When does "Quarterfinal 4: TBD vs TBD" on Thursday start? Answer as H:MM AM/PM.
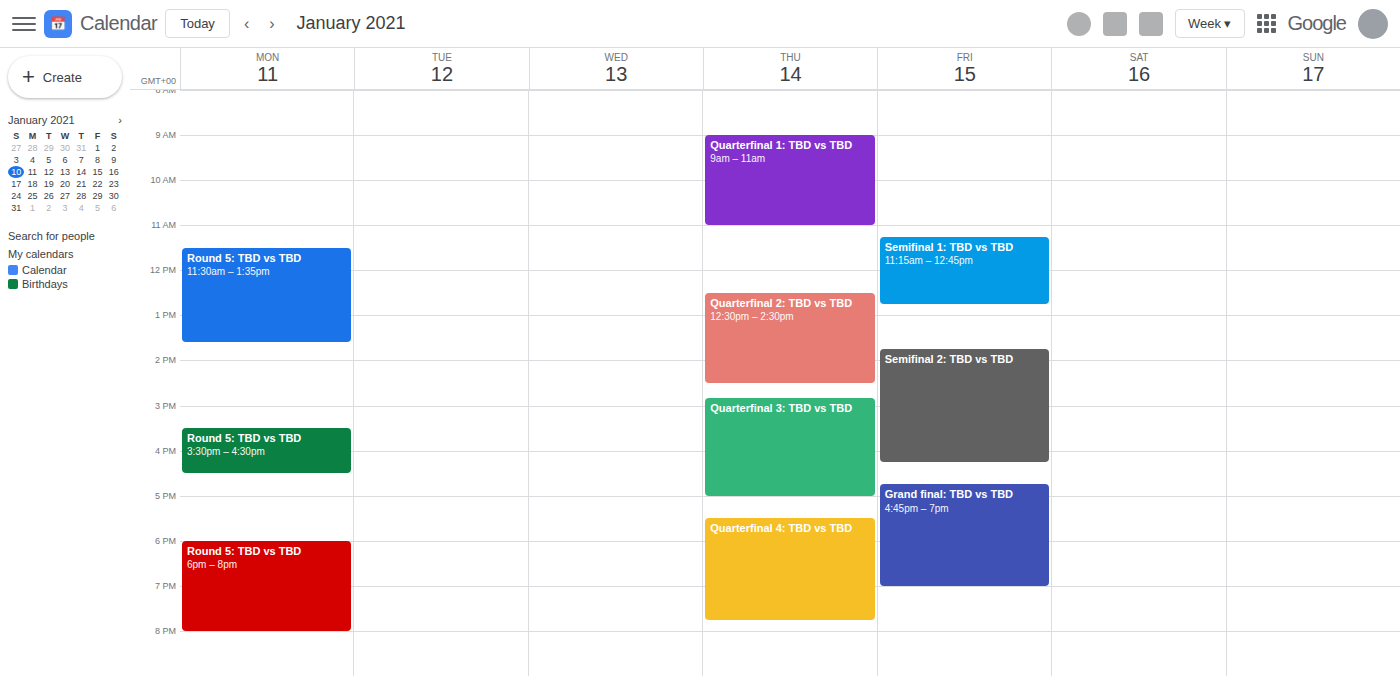
5:30 PM